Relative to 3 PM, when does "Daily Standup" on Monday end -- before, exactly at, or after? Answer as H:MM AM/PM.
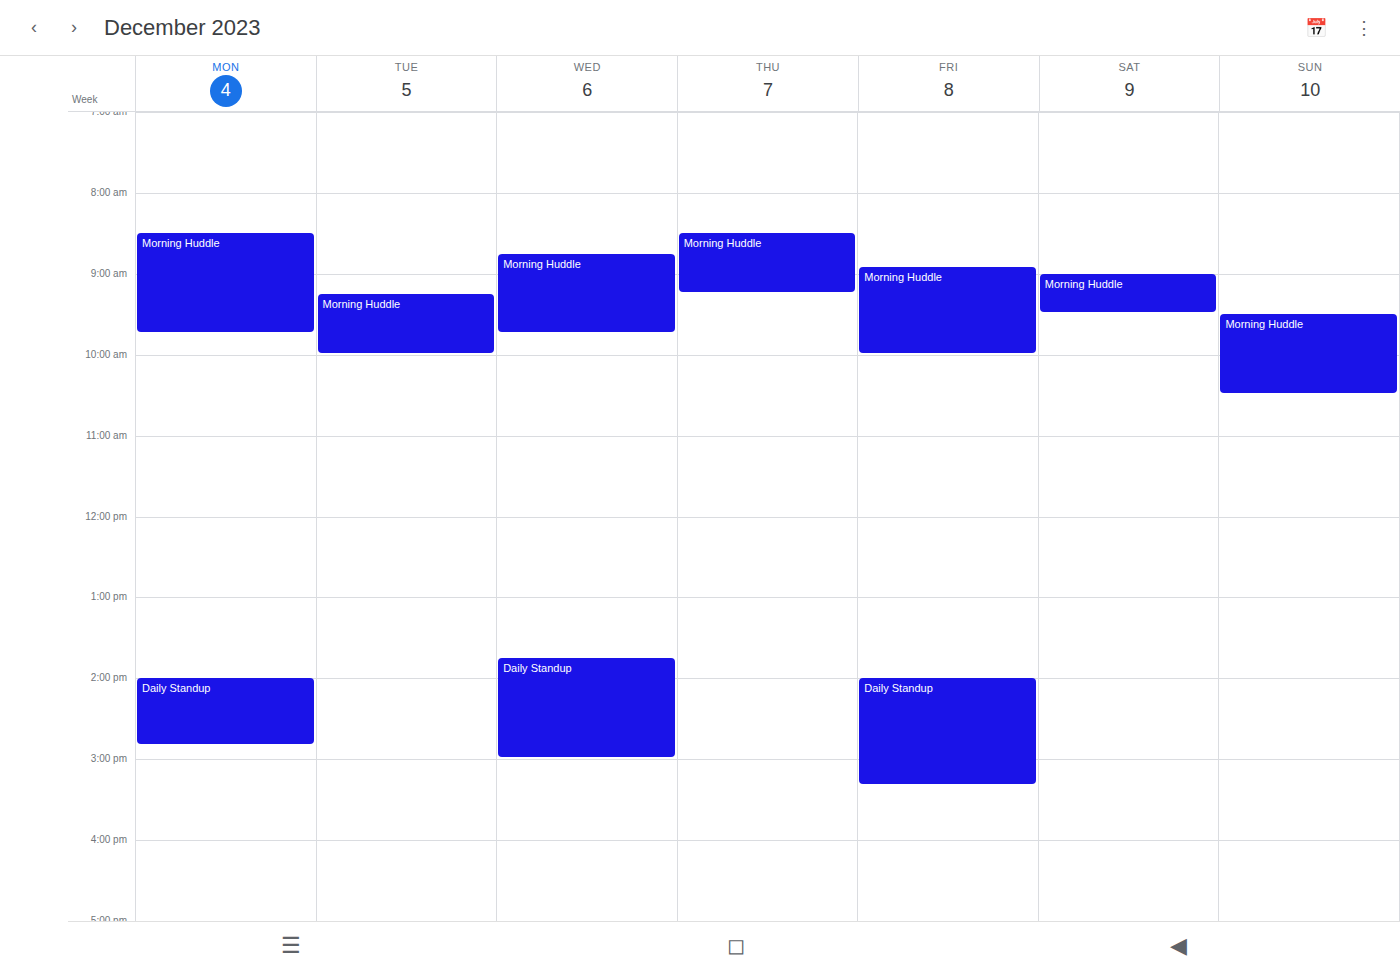
2:50 PM -- before 3 PM, 10 minutes above the 3 PM line.